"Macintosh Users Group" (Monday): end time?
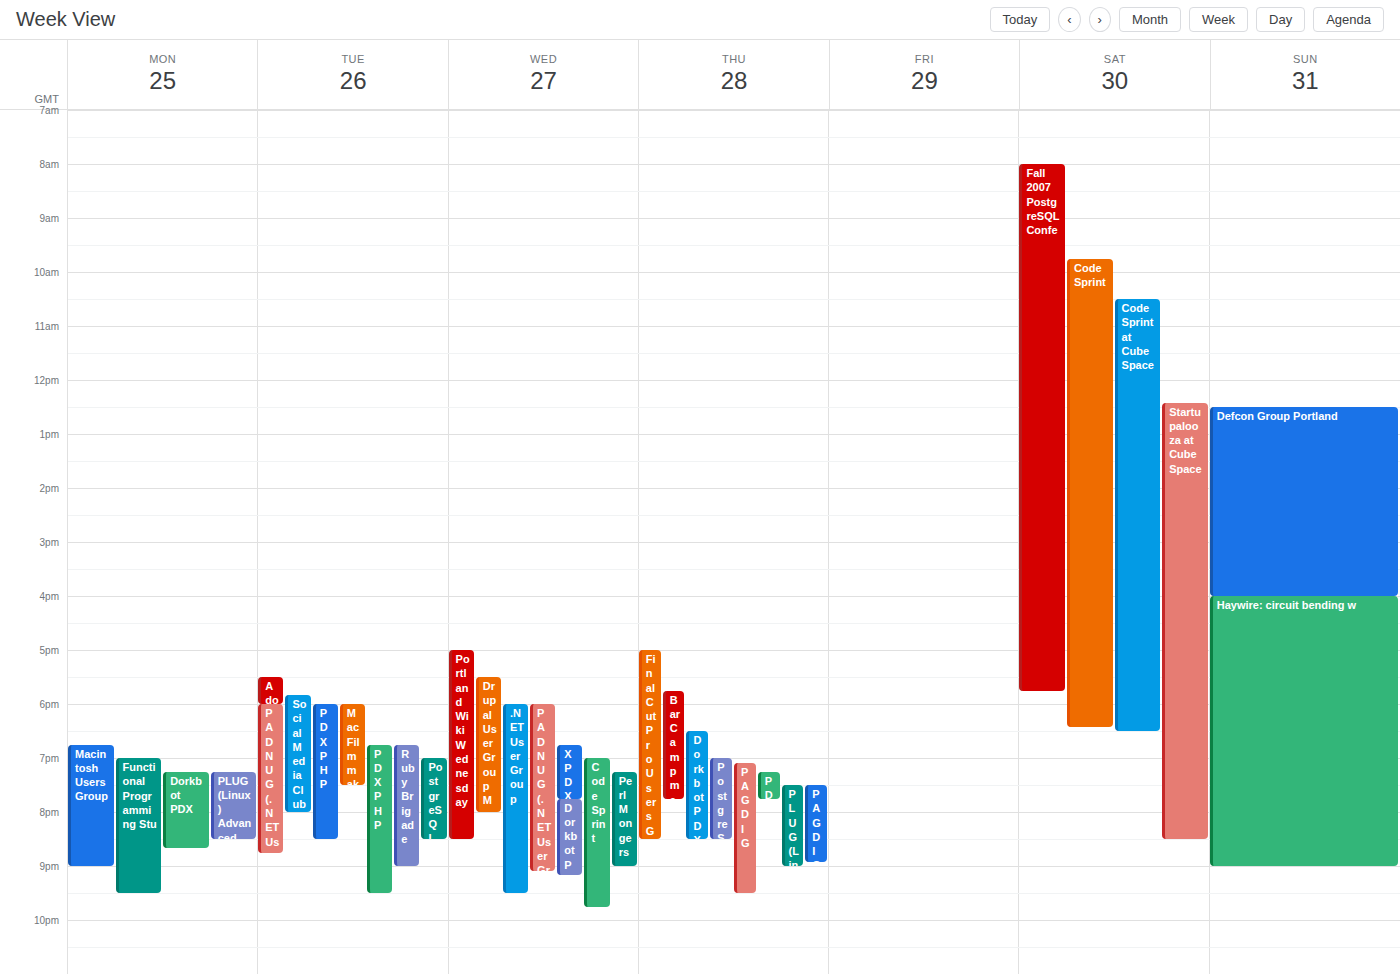
9:00 PM